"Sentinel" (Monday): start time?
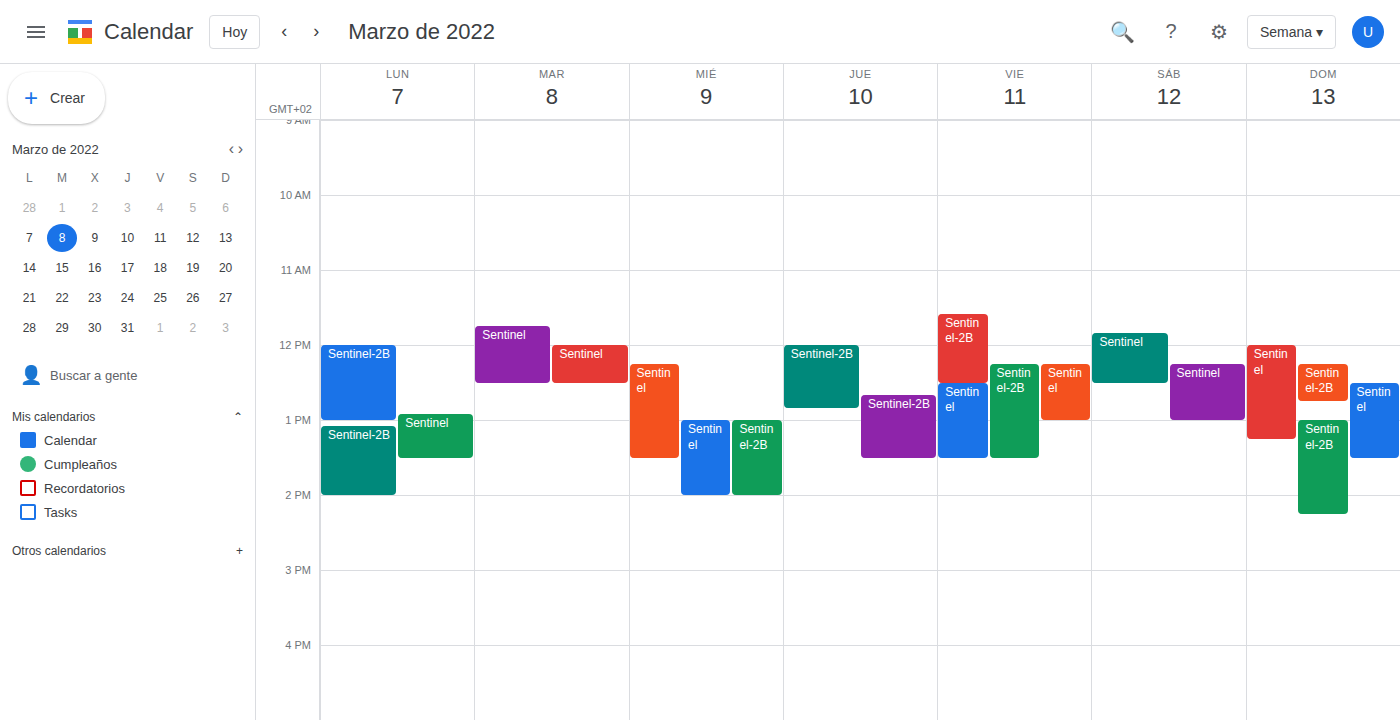
12:55 PM